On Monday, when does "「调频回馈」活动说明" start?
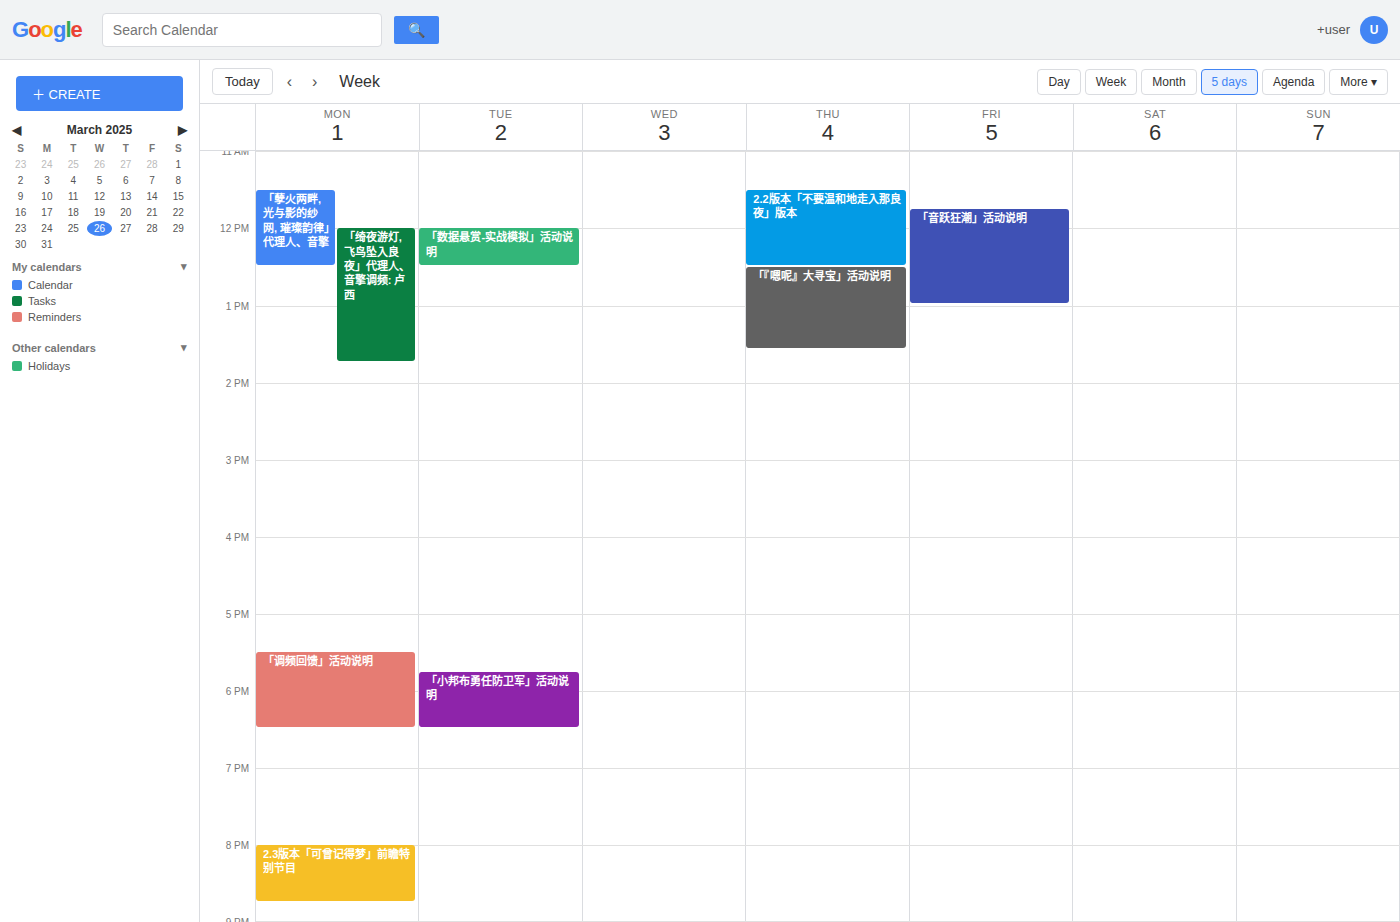
5:30 PM